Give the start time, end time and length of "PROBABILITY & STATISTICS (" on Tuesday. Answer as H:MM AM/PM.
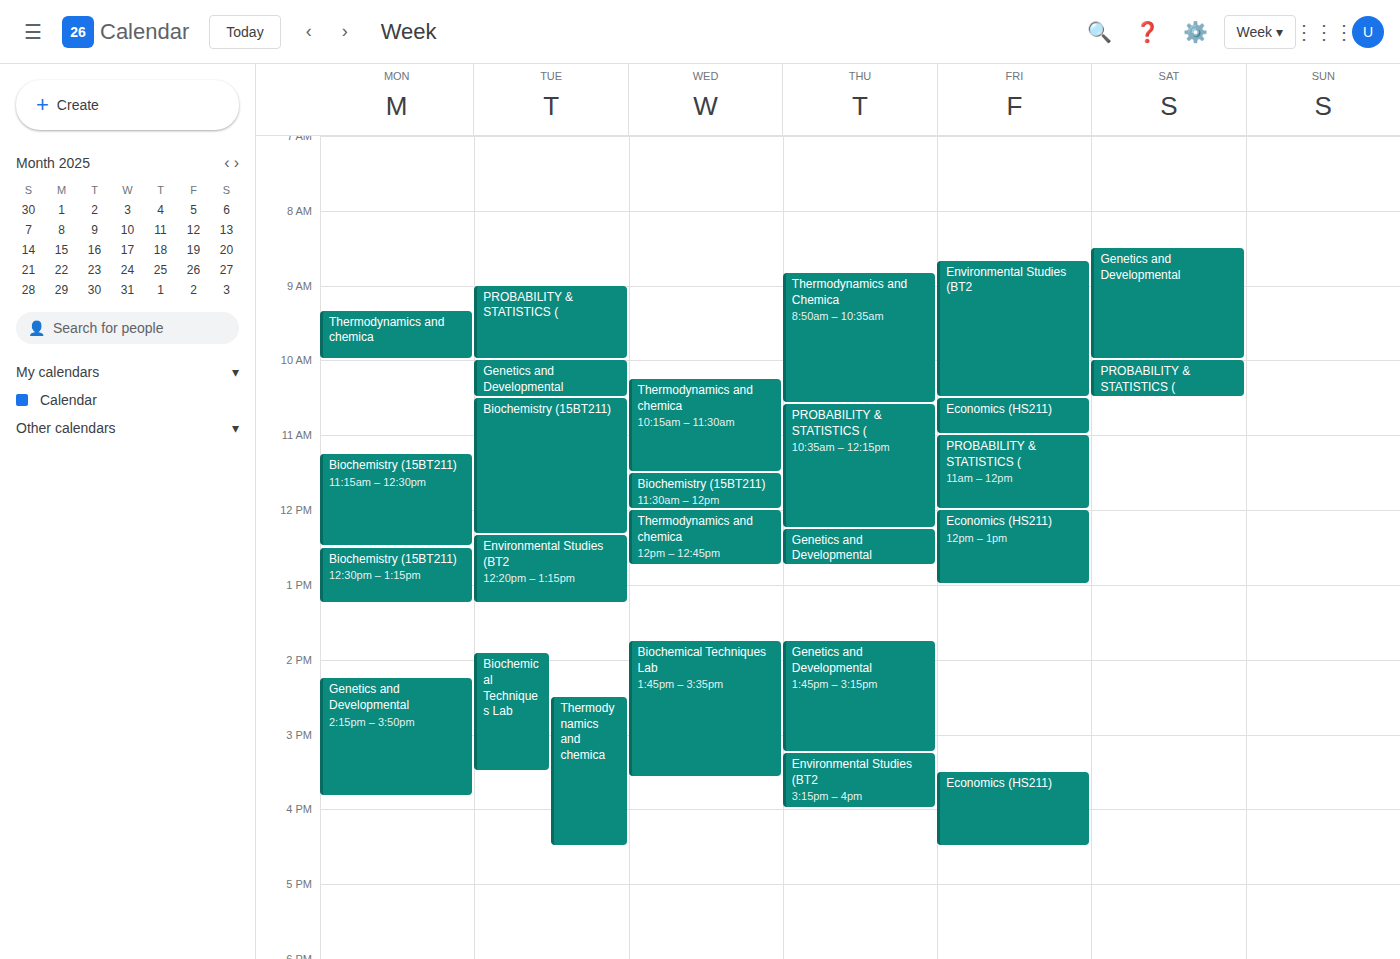
9:00 AM to 10:00 AM, 1 hour